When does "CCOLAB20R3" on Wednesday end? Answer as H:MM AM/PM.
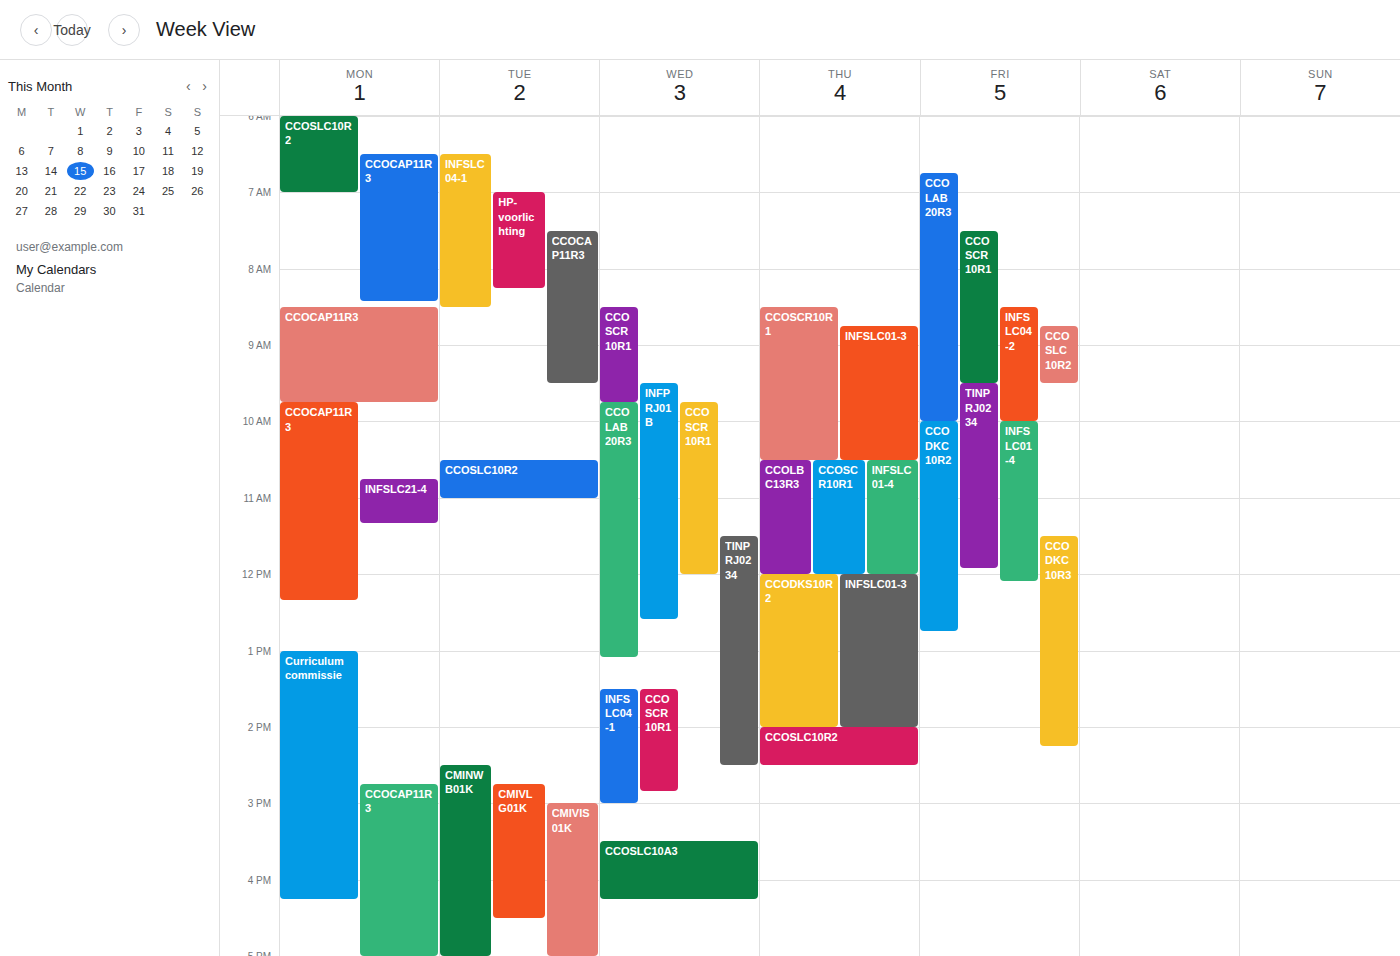
1:05 PM